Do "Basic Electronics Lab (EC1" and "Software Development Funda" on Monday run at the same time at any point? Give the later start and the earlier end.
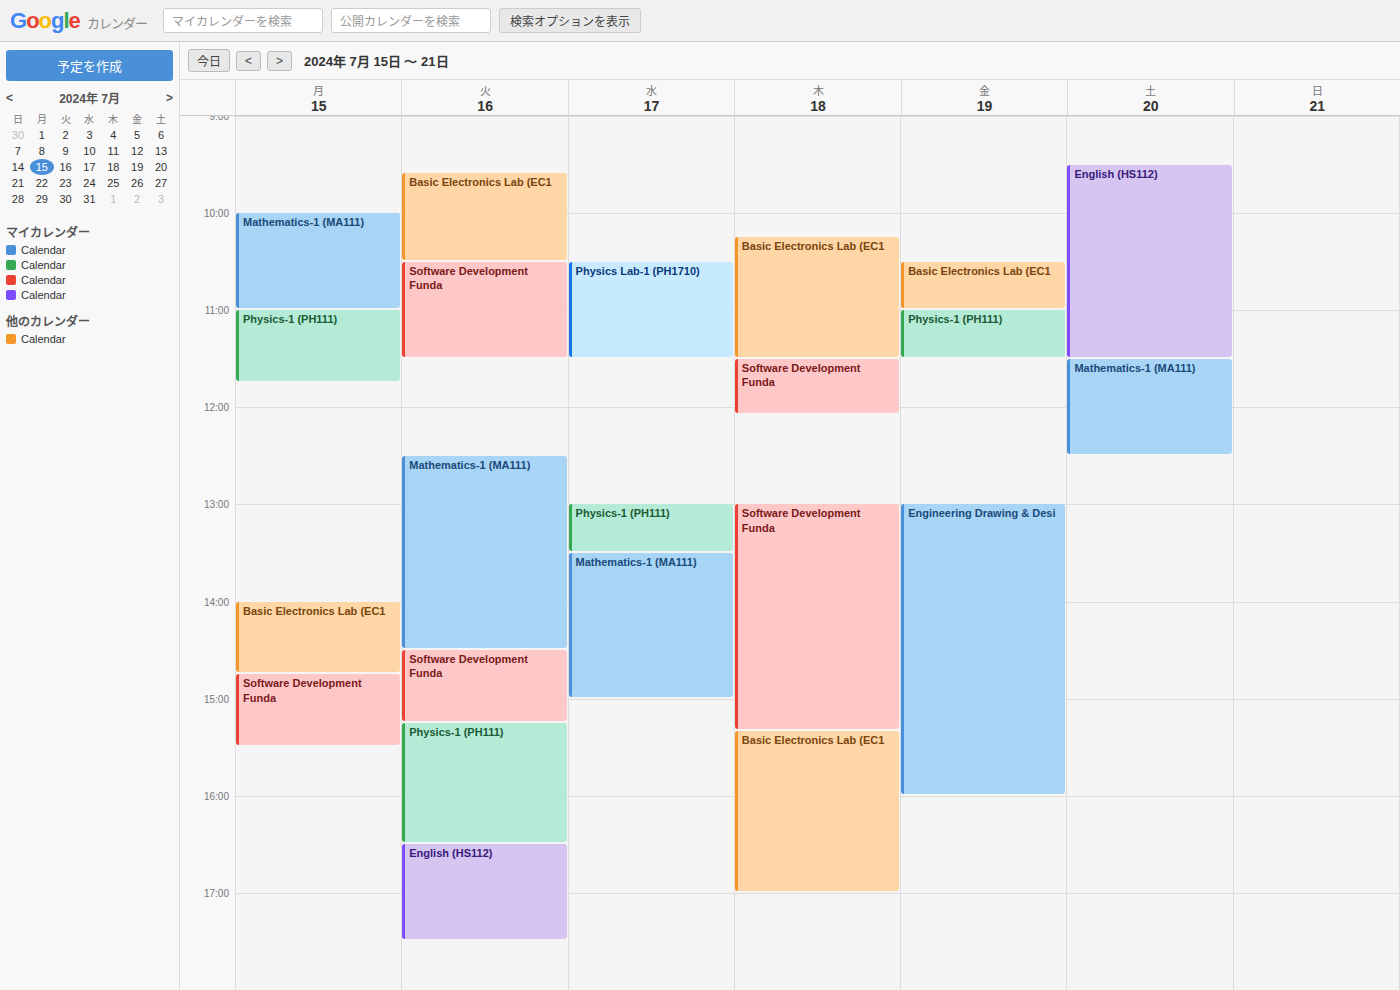
"Basic Electronics Lab (EC1" ends at 2:45 PM, exactly when "Software Development Funda" starts -- they touch but do not overlap.